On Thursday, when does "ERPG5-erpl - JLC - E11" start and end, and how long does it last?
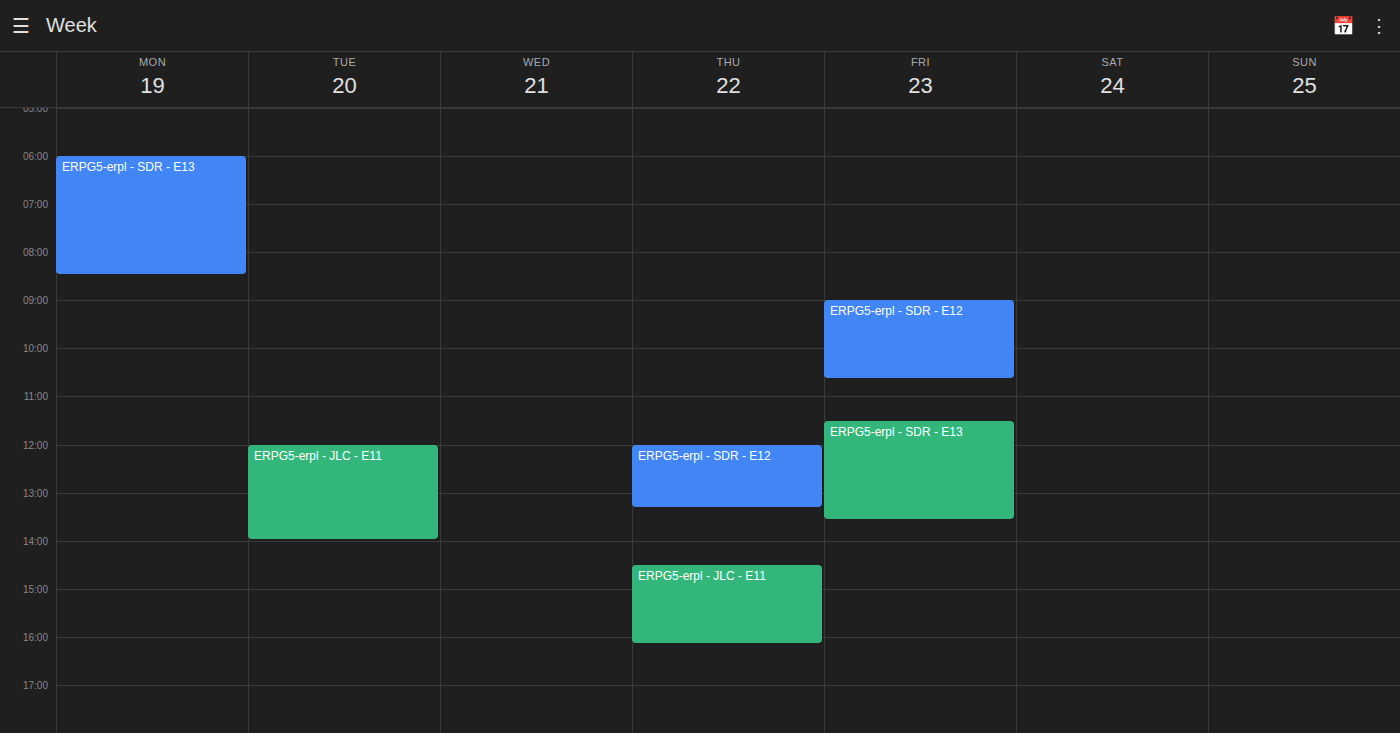
2:30 PM to 4:10 PM, 1 hour 40 minutes